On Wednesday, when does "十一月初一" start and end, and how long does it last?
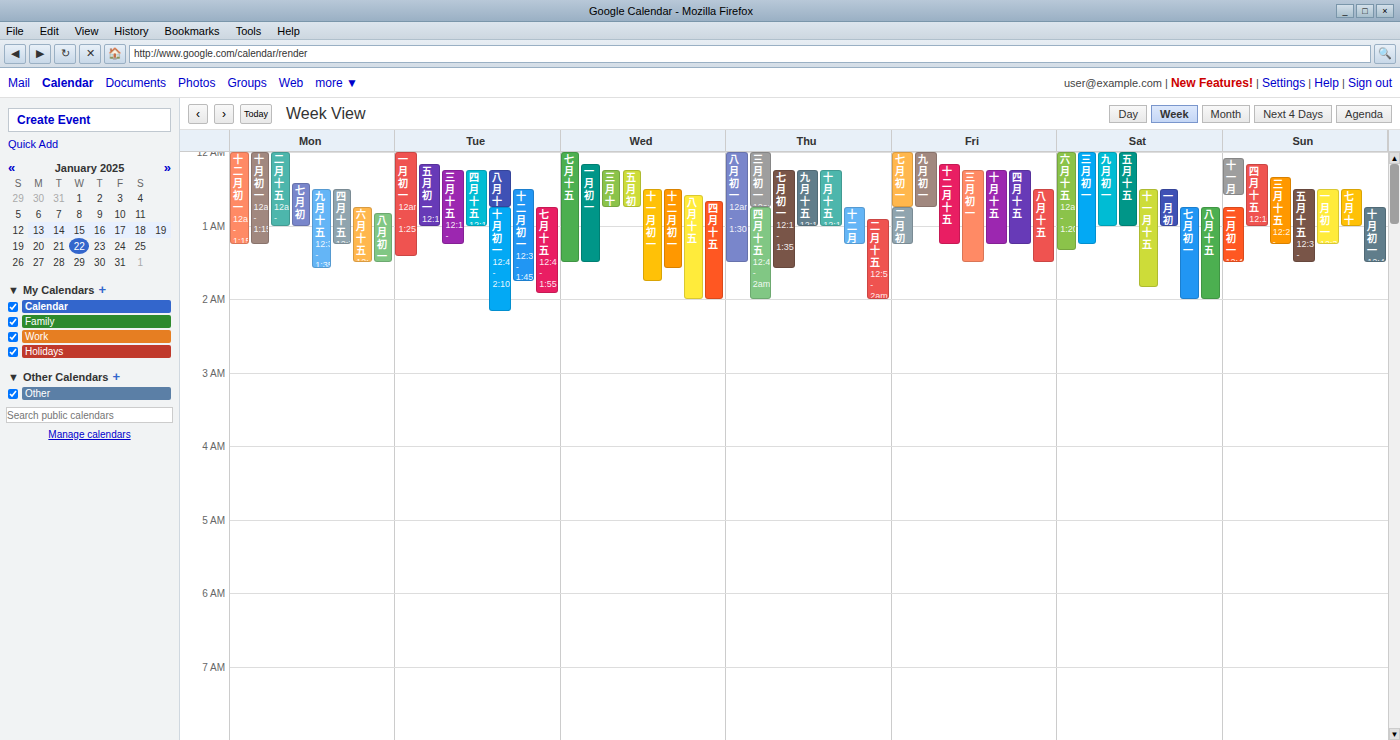
12:30 AM to 1:45 AM, 1 hour 15 minutes